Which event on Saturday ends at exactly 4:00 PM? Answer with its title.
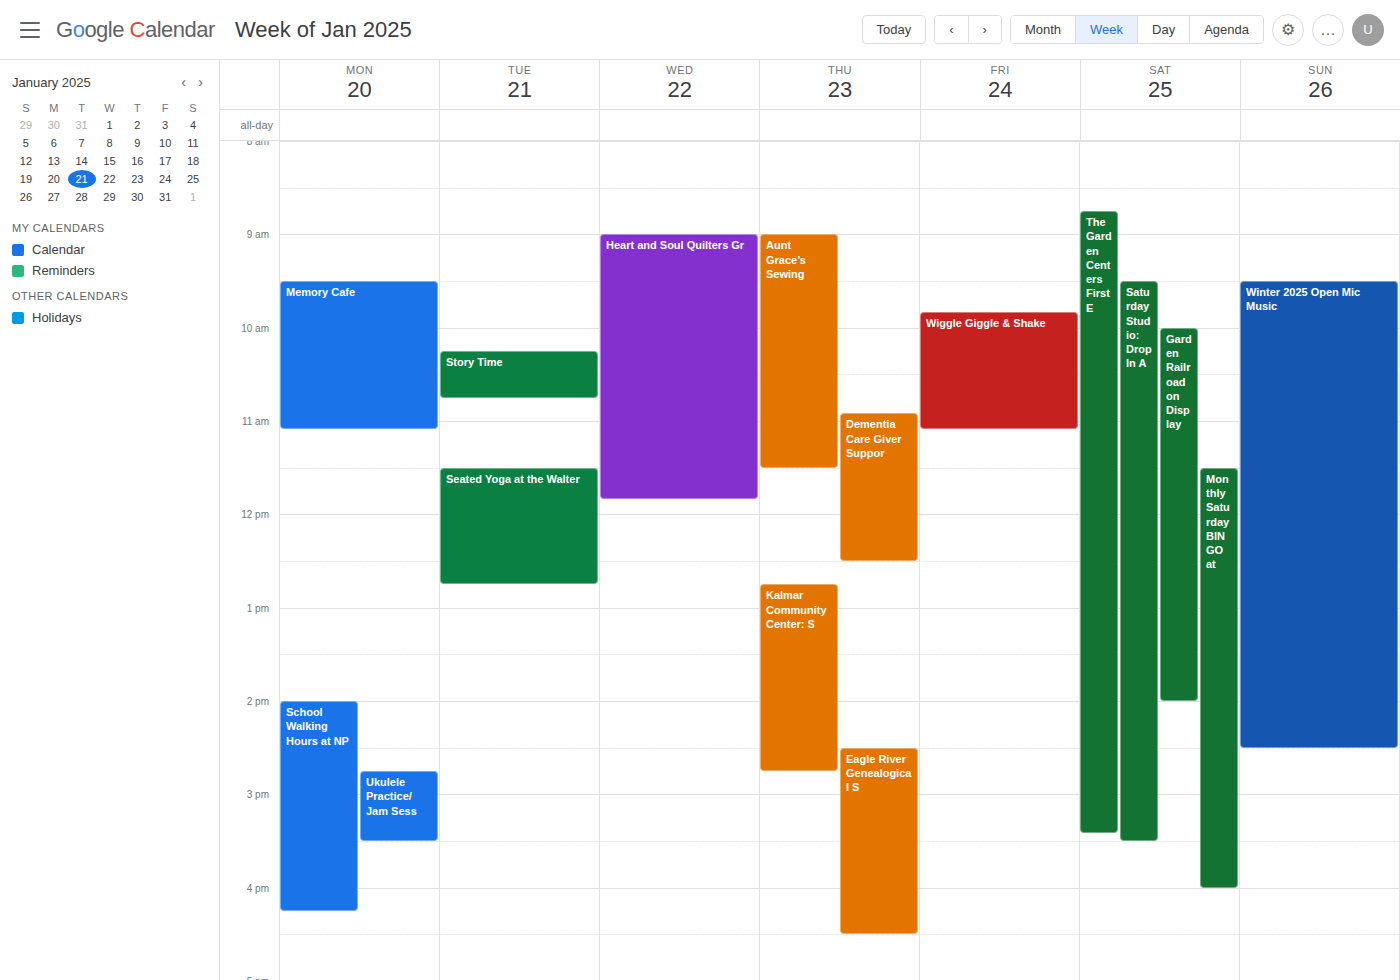
"Monthly Saturday BINGO at"